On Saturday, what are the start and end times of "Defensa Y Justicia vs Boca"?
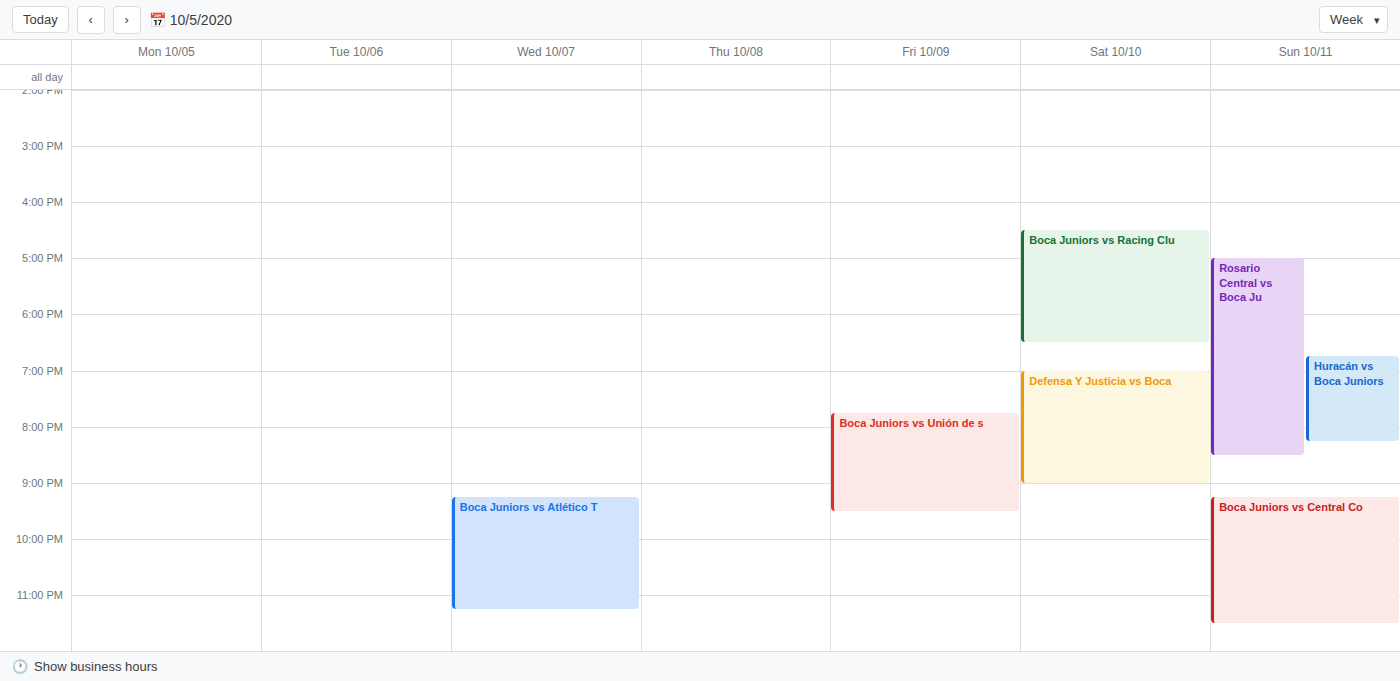
7:00 PM to 9:00 PM